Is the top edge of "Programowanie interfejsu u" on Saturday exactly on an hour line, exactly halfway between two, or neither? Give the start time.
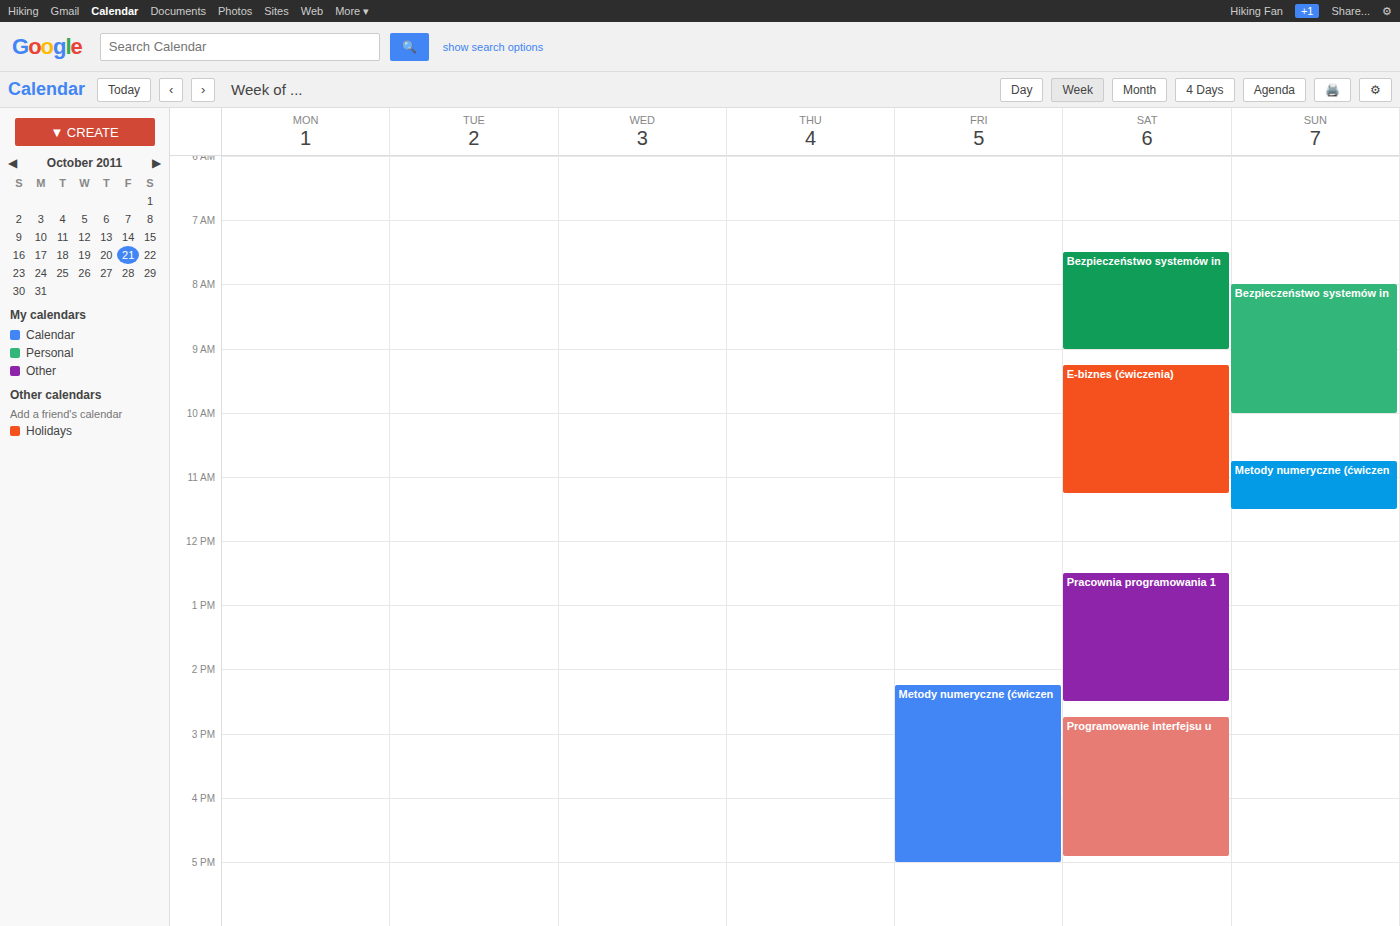
2:45 PM -- neither: three quarters of the way from the 2 PM line to the 3 PM line.